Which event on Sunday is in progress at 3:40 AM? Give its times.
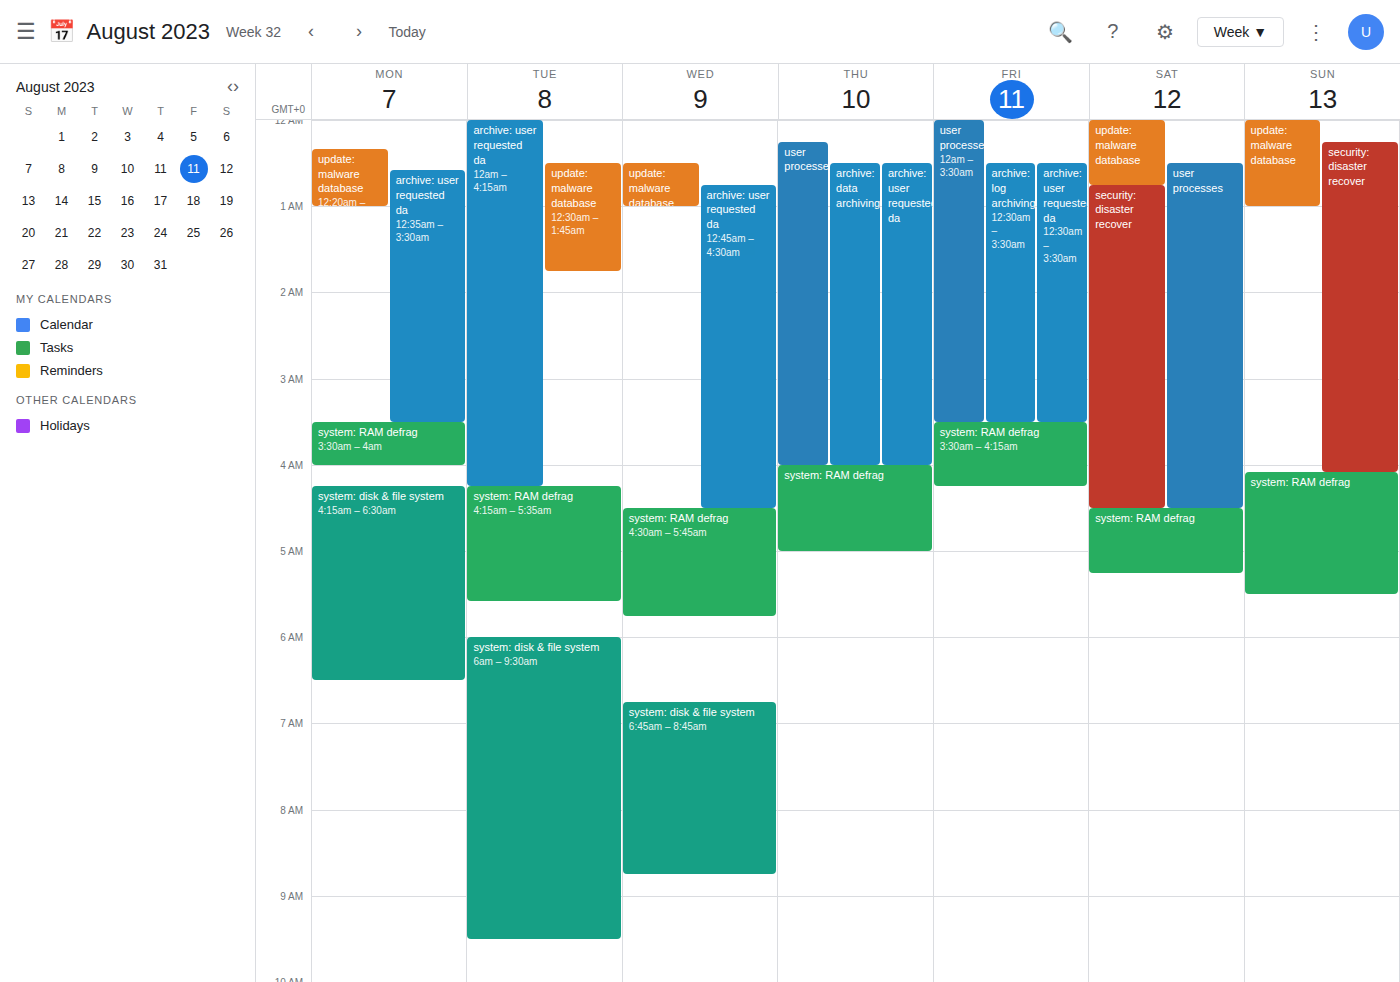
"security: disaster recover", 12:15 AM to 4:05 AM